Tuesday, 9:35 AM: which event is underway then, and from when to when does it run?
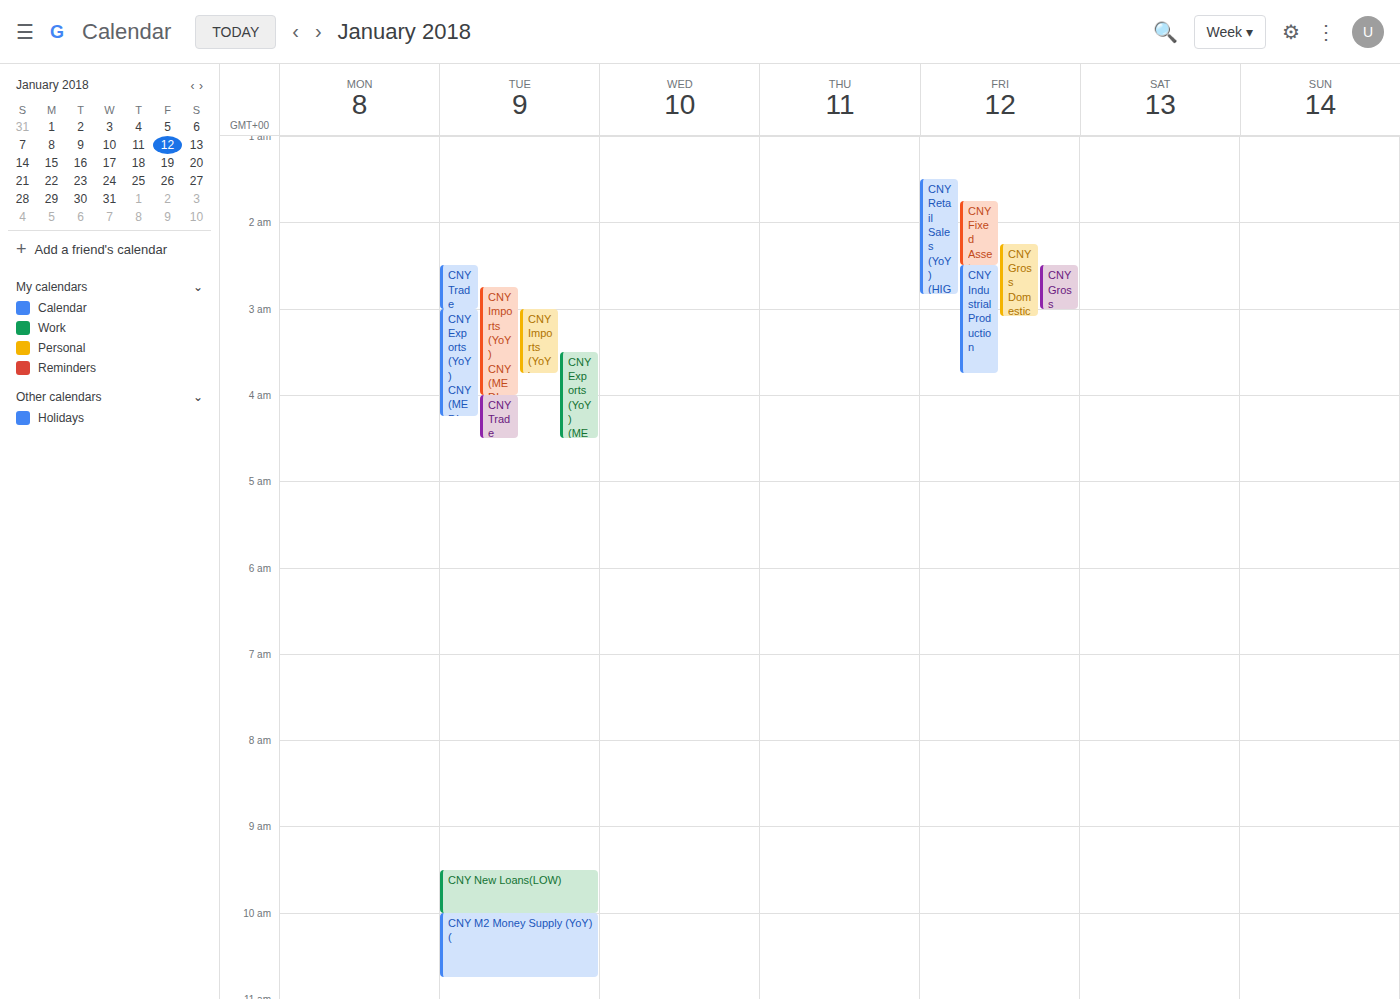
"CNY New Loans(LOW)", 9:30 AM to 10:00 AM